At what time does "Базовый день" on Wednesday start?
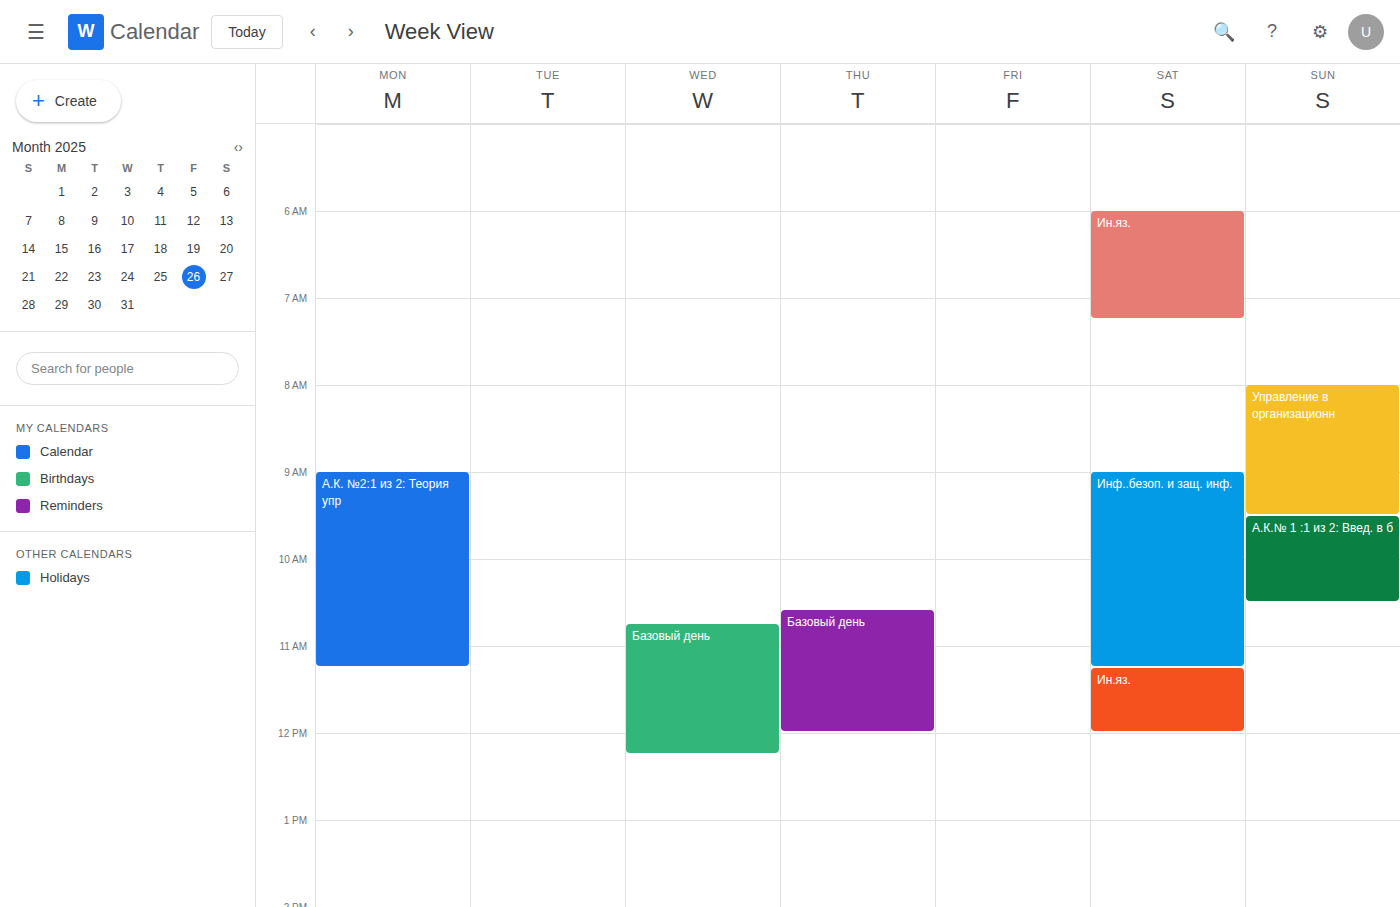
10:45 AM